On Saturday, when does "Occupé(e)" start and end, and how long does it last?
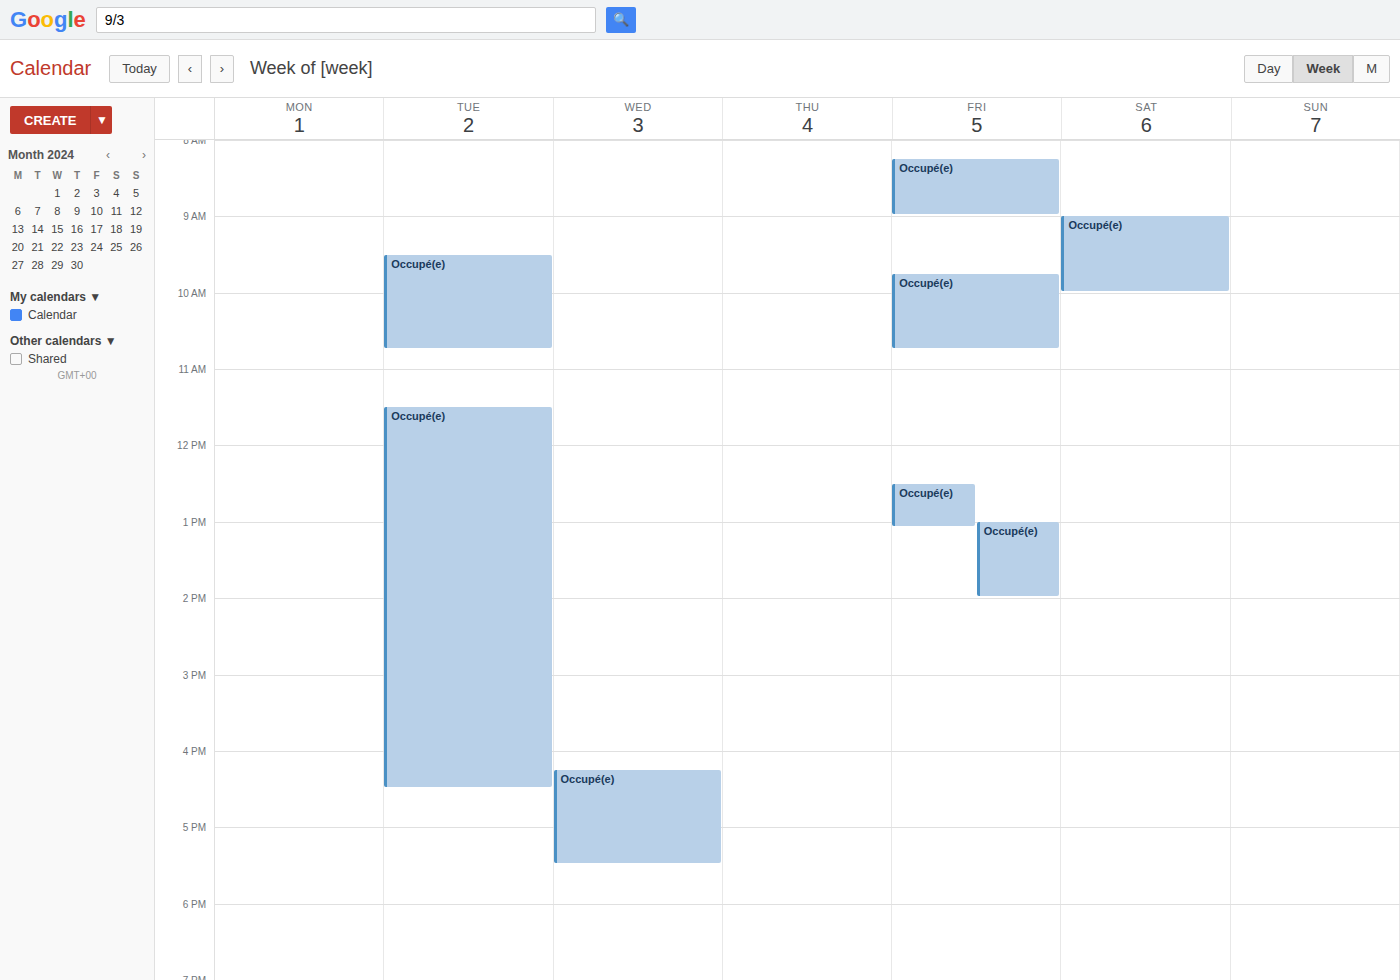
9:00 AM to 10:00 AM, 1 hour